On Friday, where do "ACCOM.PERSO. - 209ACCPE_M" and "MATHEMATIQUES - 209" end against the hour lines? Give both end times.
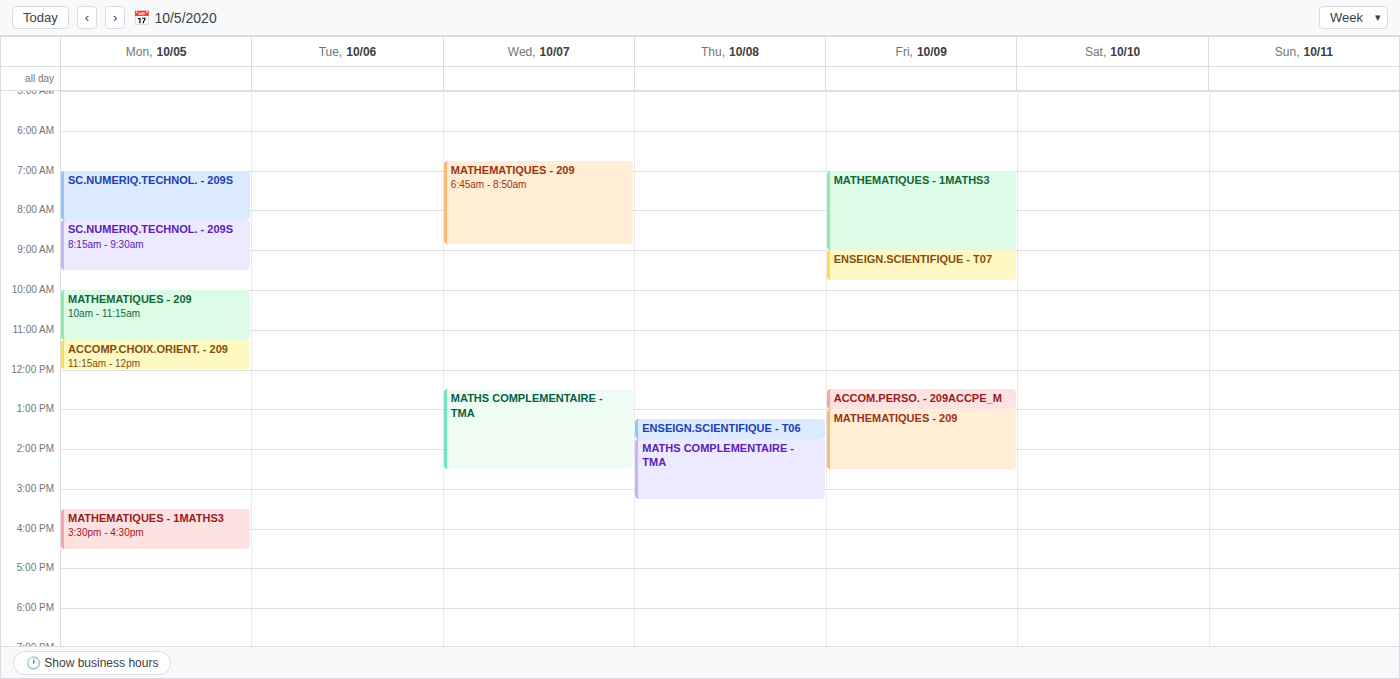
"ACCOM.PERSO. - 209ACCPE_M": 1:00 PM, exactly on the 1 PM line. "MATHEMATIQUES - 209": 2:30 PM, halfway between the 2 PM and 3 PM lines.